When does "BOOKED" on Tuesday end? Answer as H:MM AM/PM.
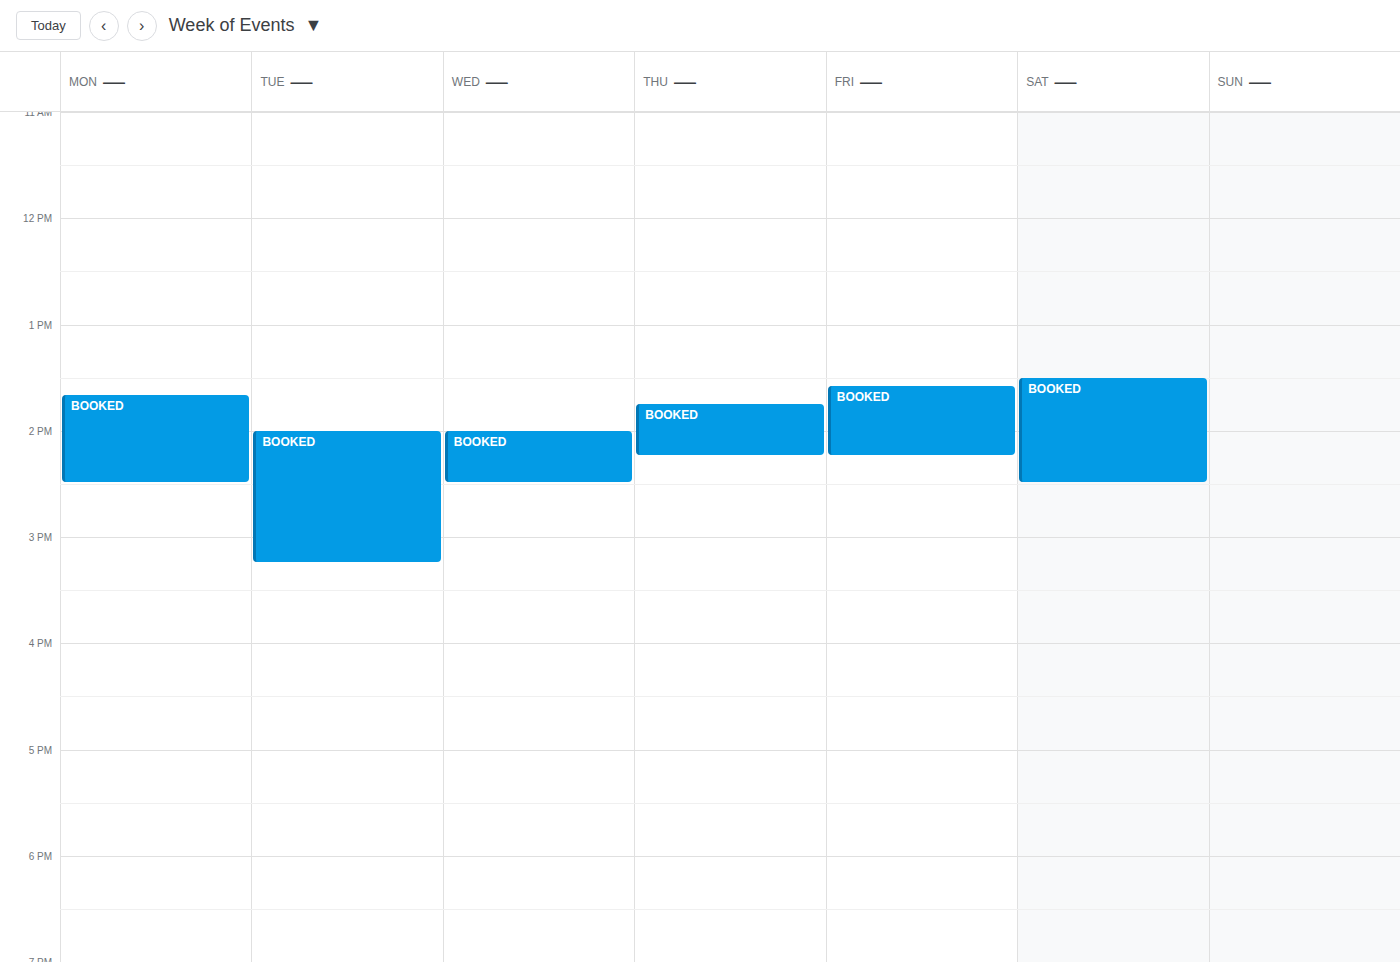
3:15 PM